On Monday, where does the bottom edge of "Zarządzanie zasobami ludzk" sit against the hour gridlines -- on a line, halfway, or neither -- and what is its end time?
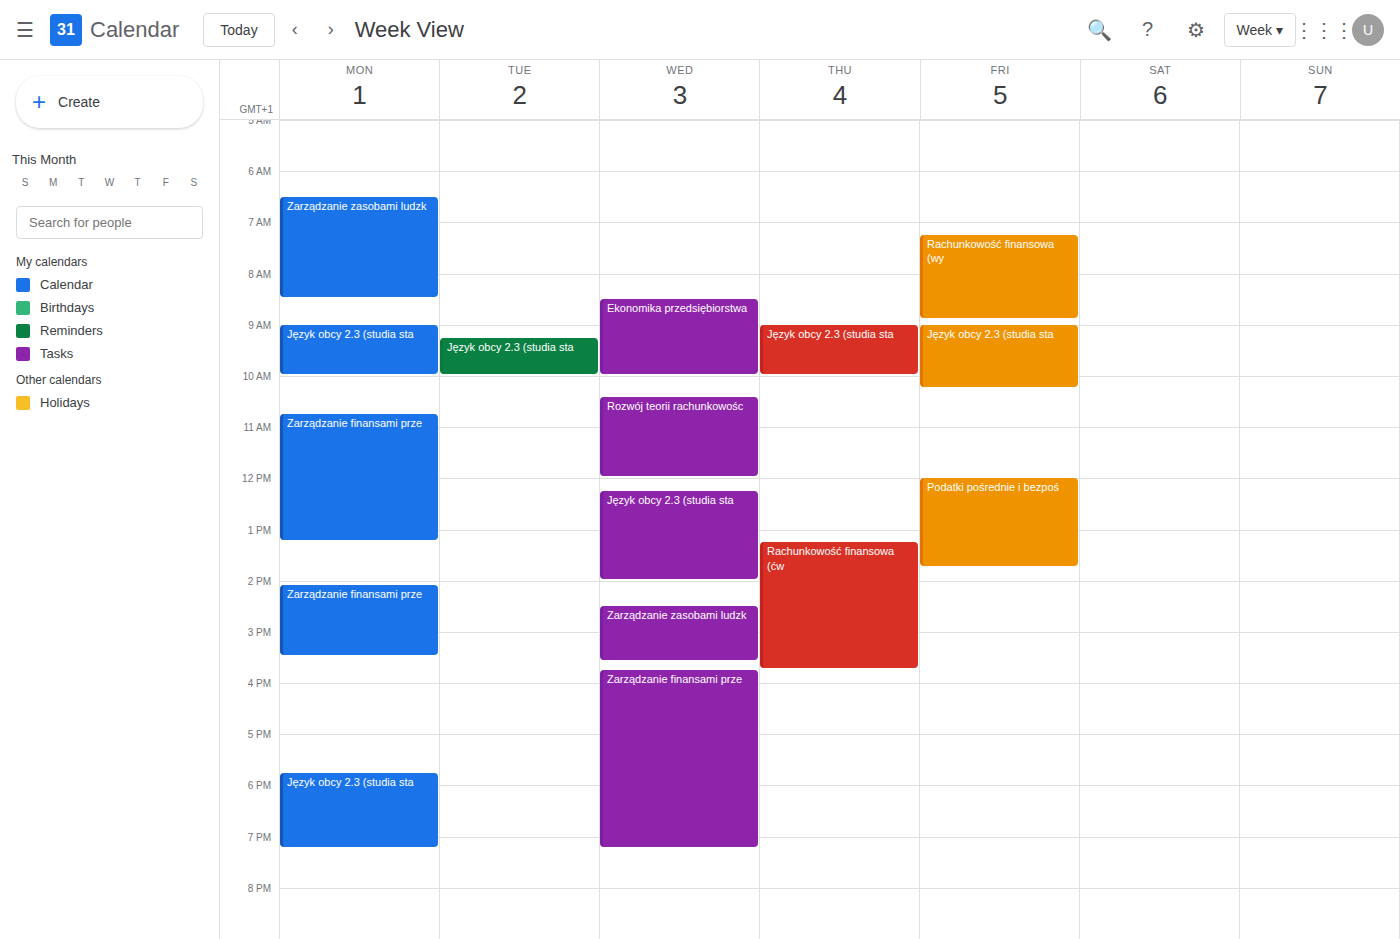
8:30 AM -- halfway between the 8 AM and 9 AM lines.